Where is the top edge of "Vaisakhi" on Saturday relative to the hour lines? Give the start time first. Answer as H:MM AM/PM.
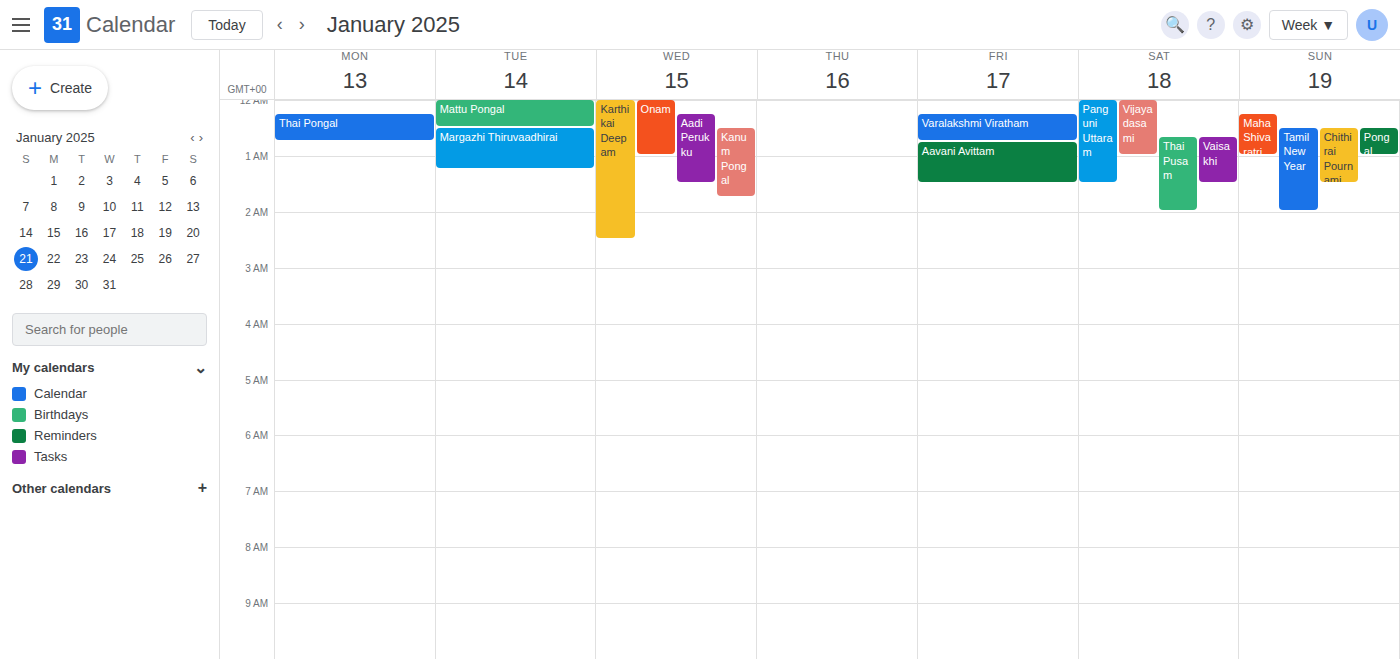
12:40 AM -- neither: 40 minutes below the 12 AM line and 20 minutes above the 1 AM line.